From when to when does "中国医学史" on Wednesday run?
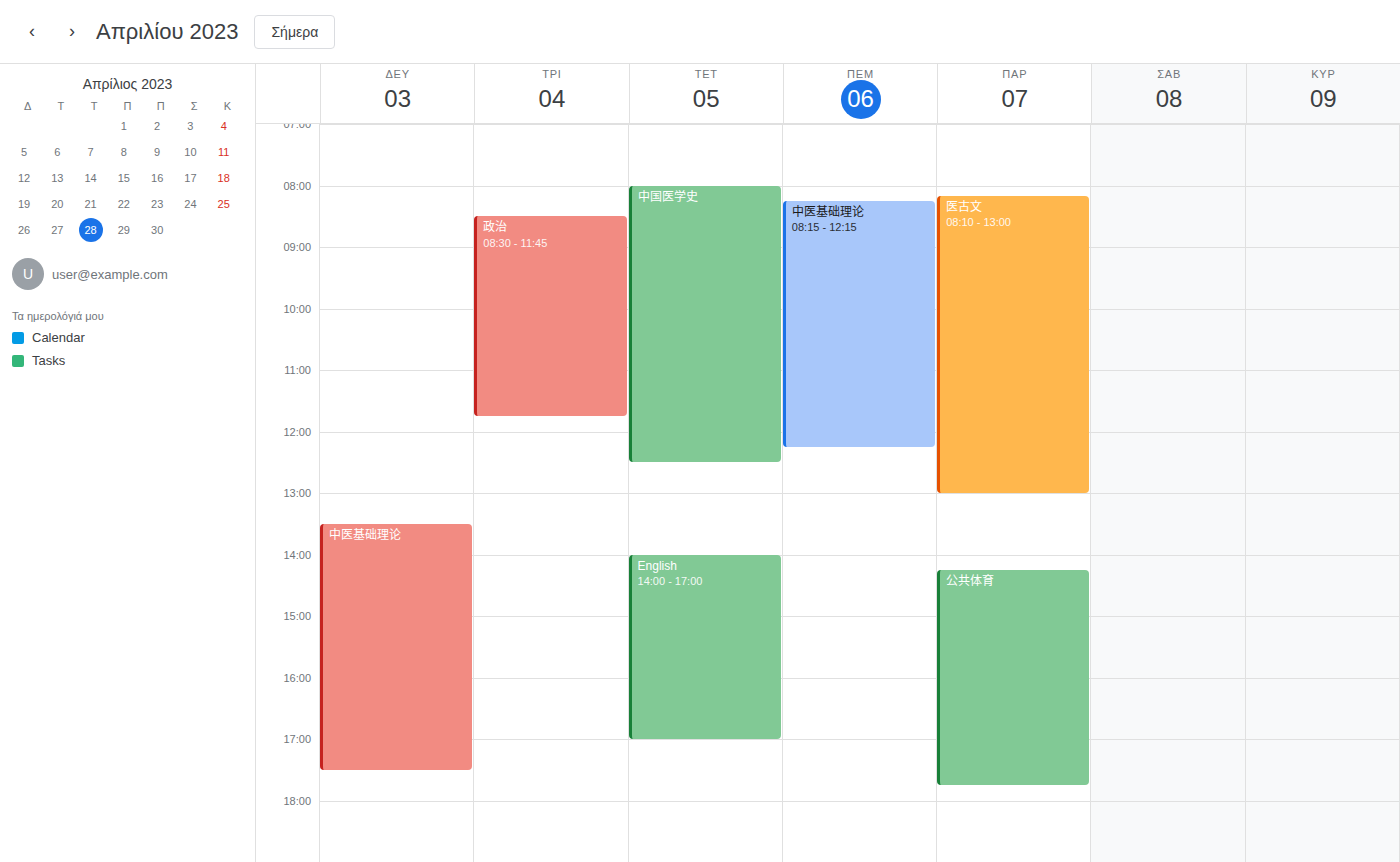
8:00 AM to 12:30 PM